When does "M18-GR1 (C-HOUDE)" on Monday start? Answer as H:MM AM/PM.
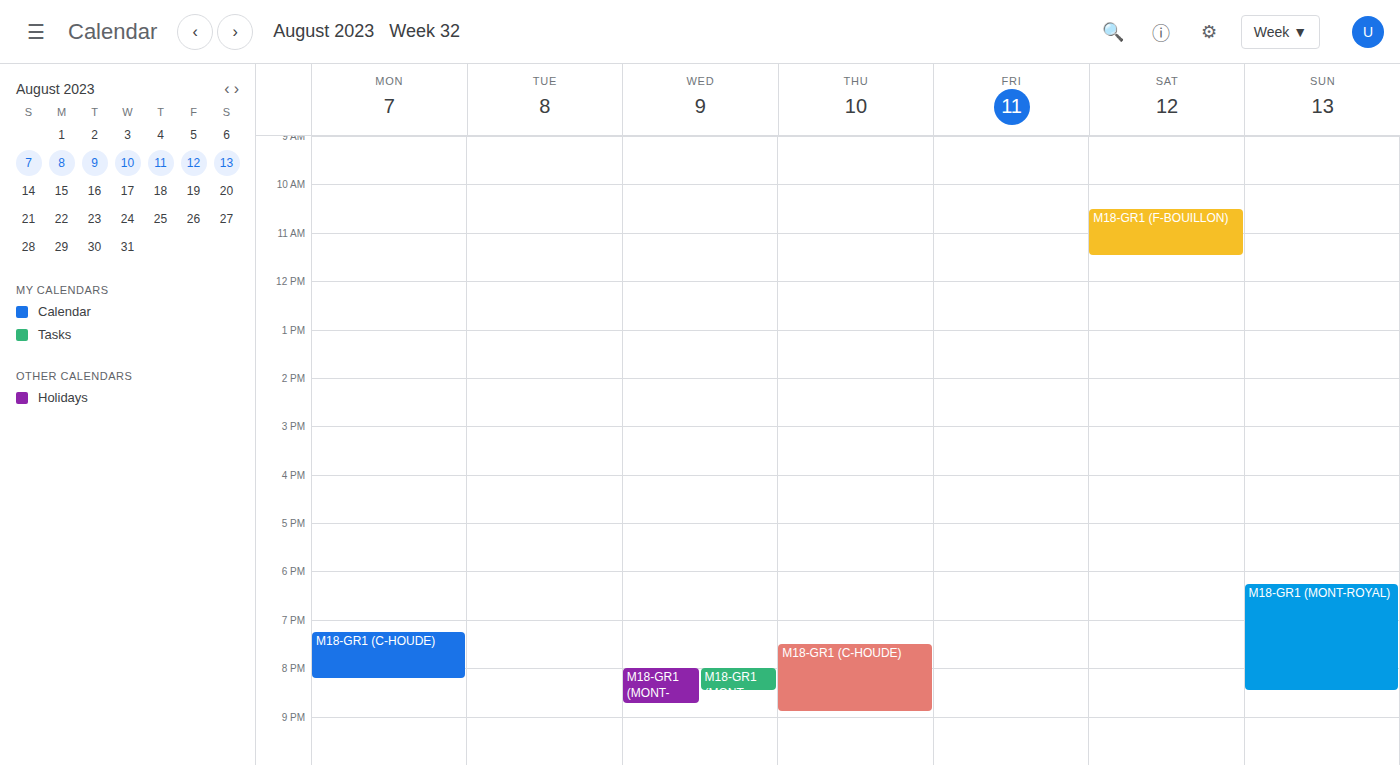
7:15 PM